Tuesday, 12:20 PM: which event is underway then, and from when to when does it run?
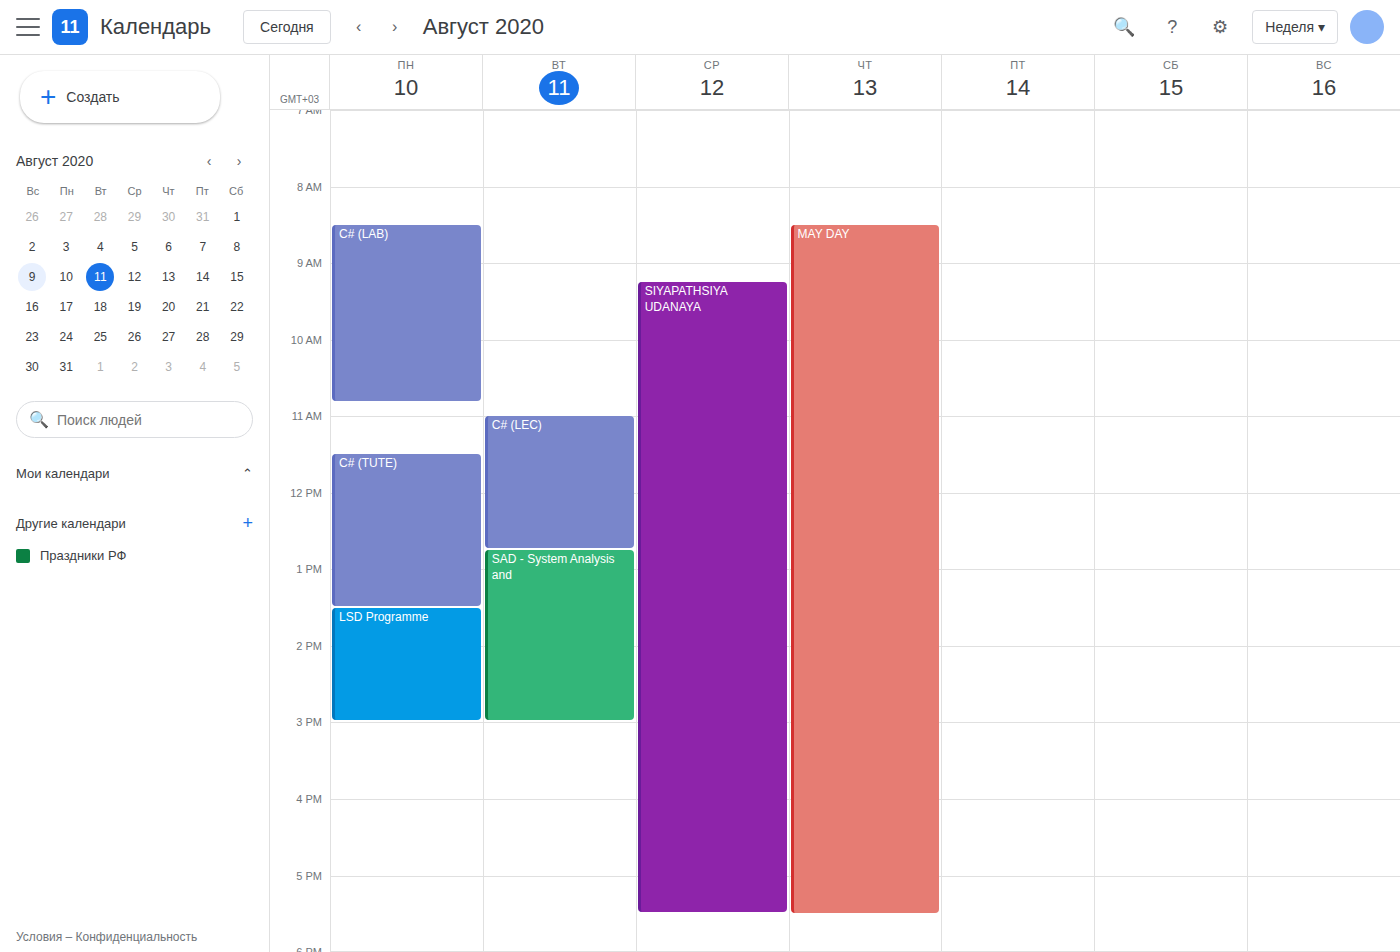
"C# (LEC)", 11:00 AM to 12:45 PM